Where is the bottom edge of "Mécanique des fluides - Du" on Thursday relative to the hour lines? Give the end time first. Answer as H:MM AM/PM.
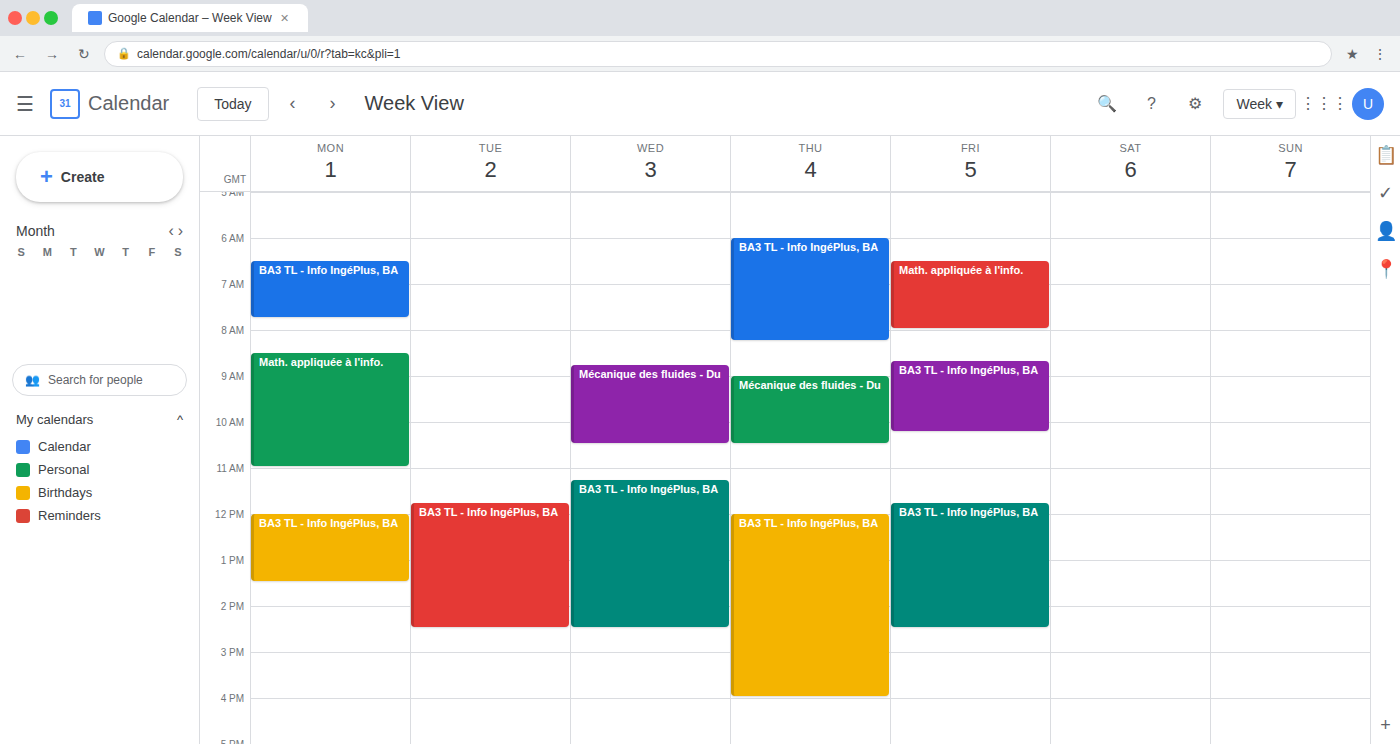
10:30 AM -- halfway between the 10 AM and 11 AM lines.